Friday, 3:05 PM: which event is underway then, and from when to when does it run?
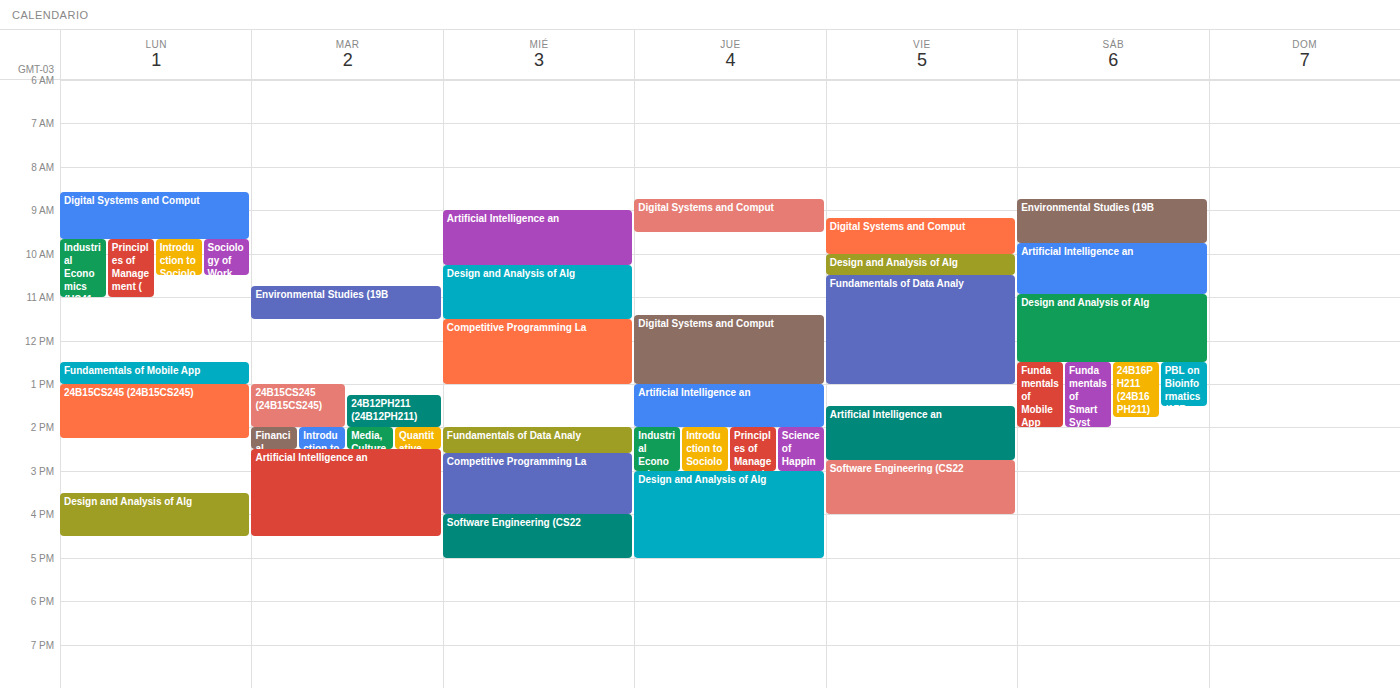
"Software Engineering (CS22", 2:45 PM to 4:00 PM